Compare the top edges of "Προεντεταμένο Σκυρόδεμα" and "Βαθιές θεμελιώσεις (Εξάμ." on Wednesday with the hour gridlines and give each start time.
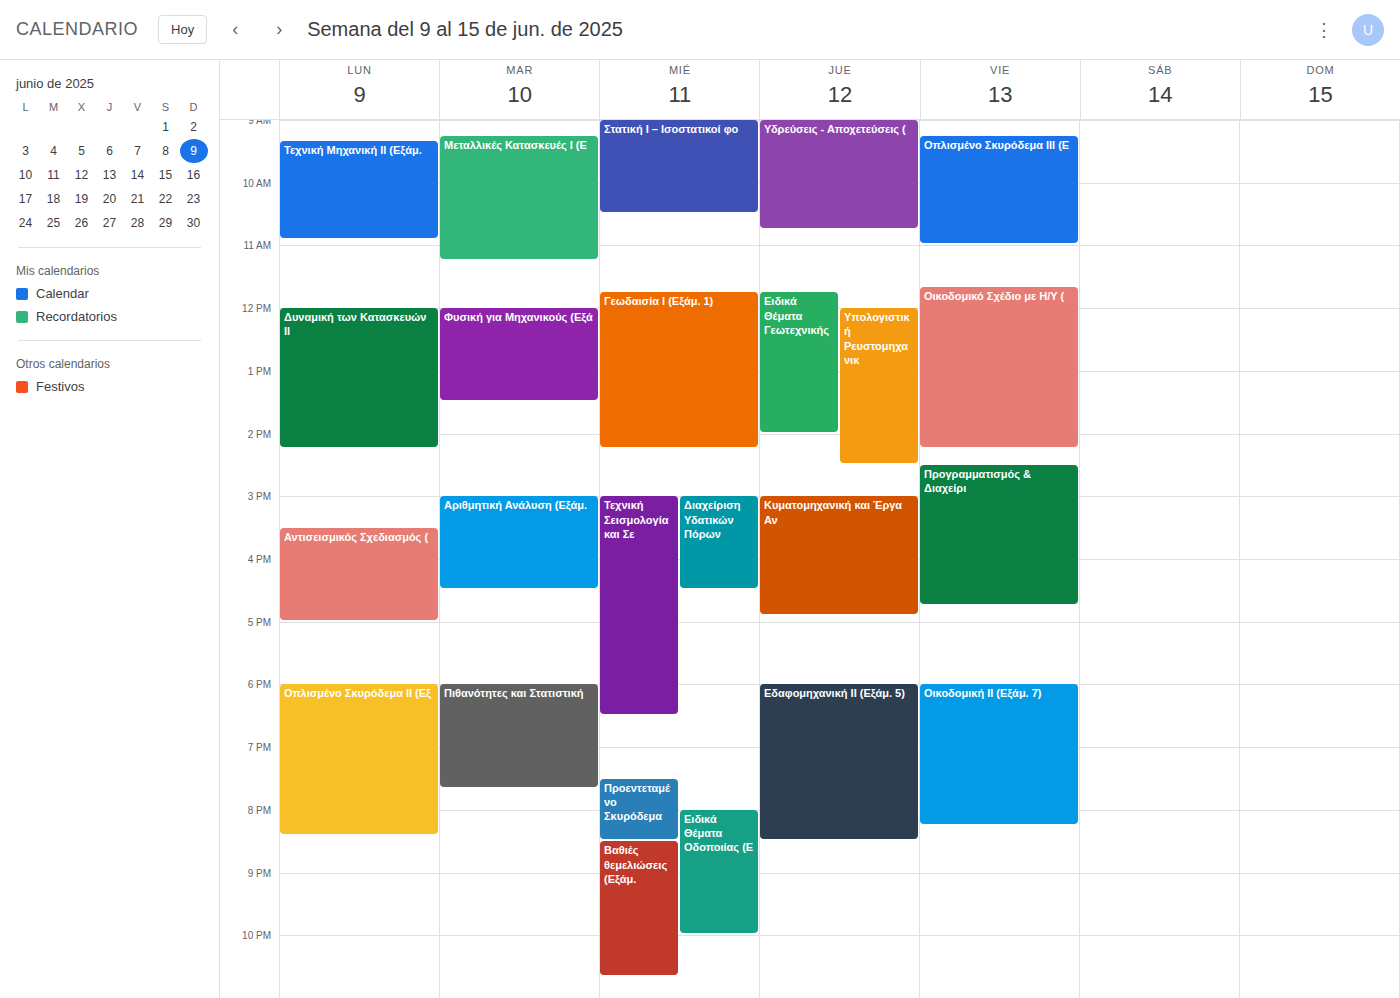
"Προεντεταμένο Σκυρόδεμα": 7:30 PM, halfway between the 7 PM and 8 PM lines. "Βαθιές θεμελιώσεις (Εξάμ.": 8:30 PM, halfway between the 8 PM and 9 PM lines.